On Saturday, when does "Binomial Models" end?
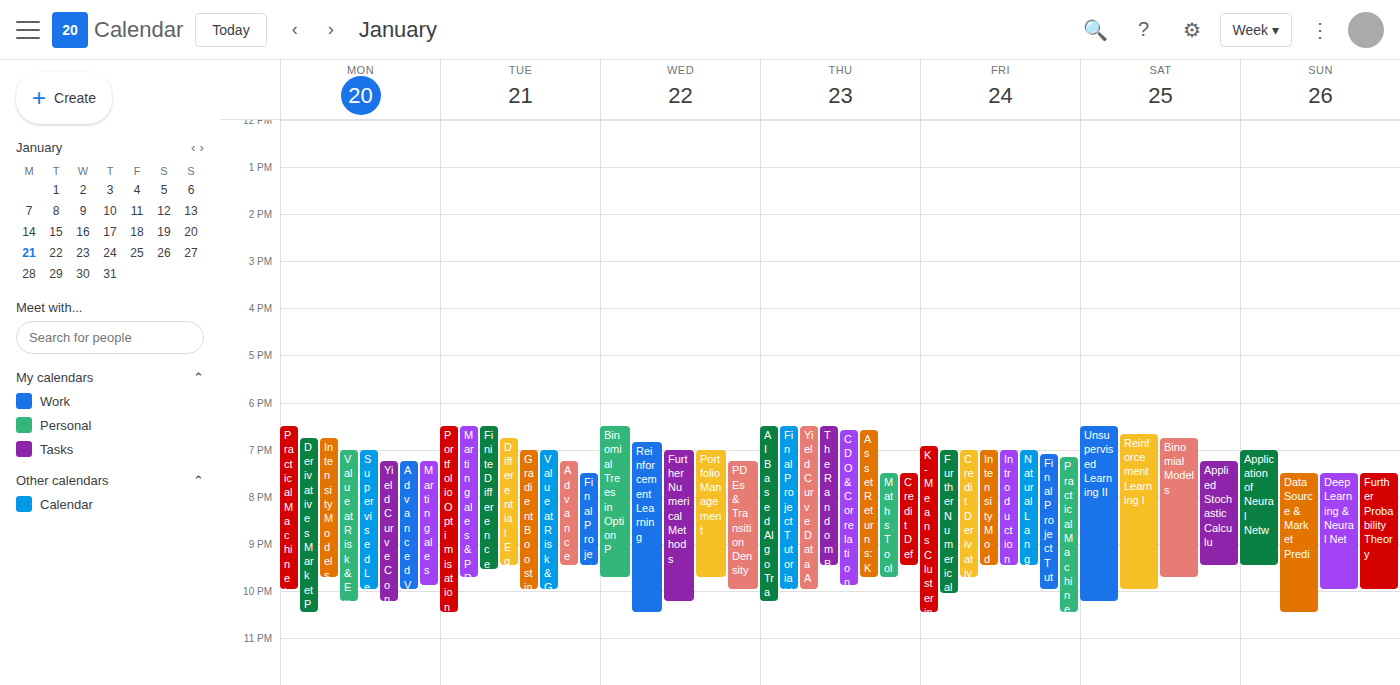
21:45